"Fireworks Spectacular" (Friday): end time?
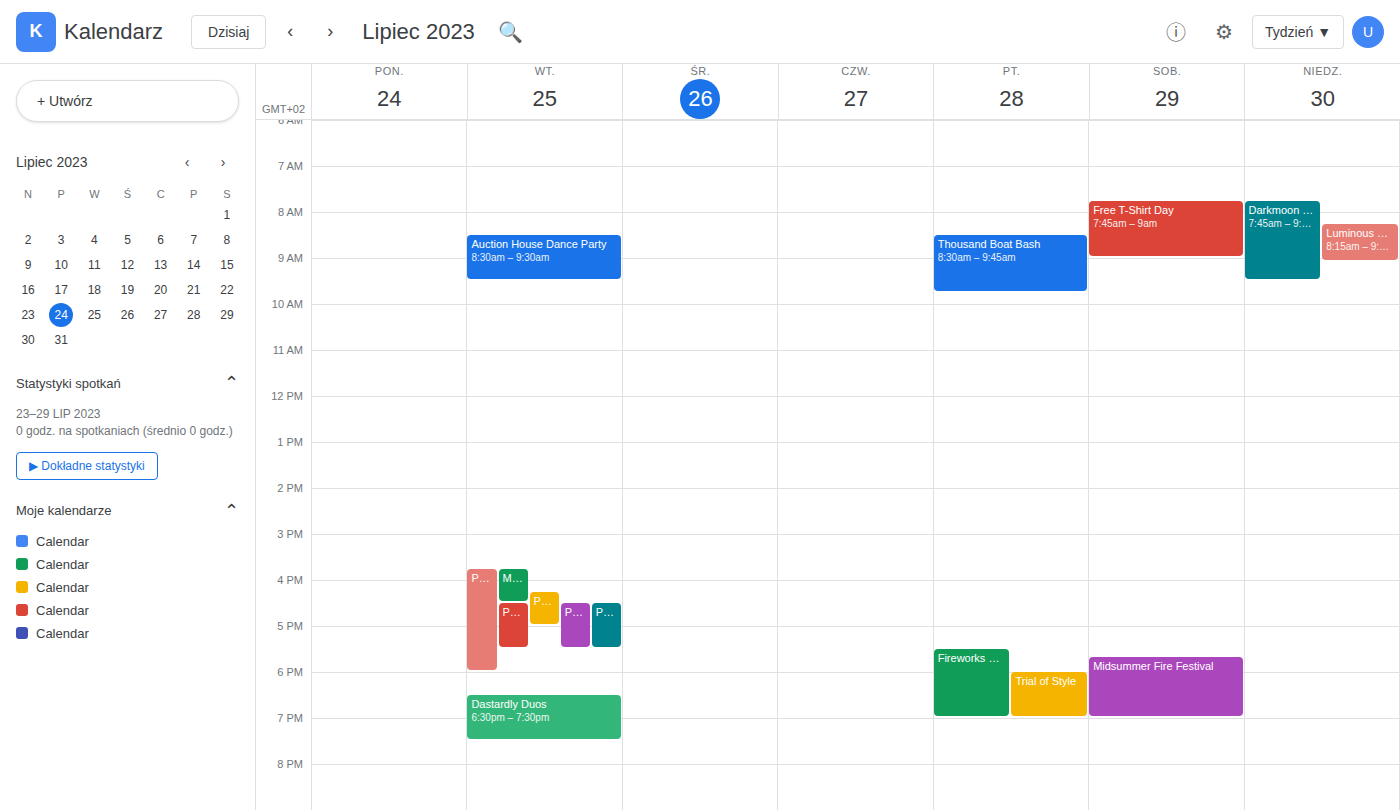
7:00 PM